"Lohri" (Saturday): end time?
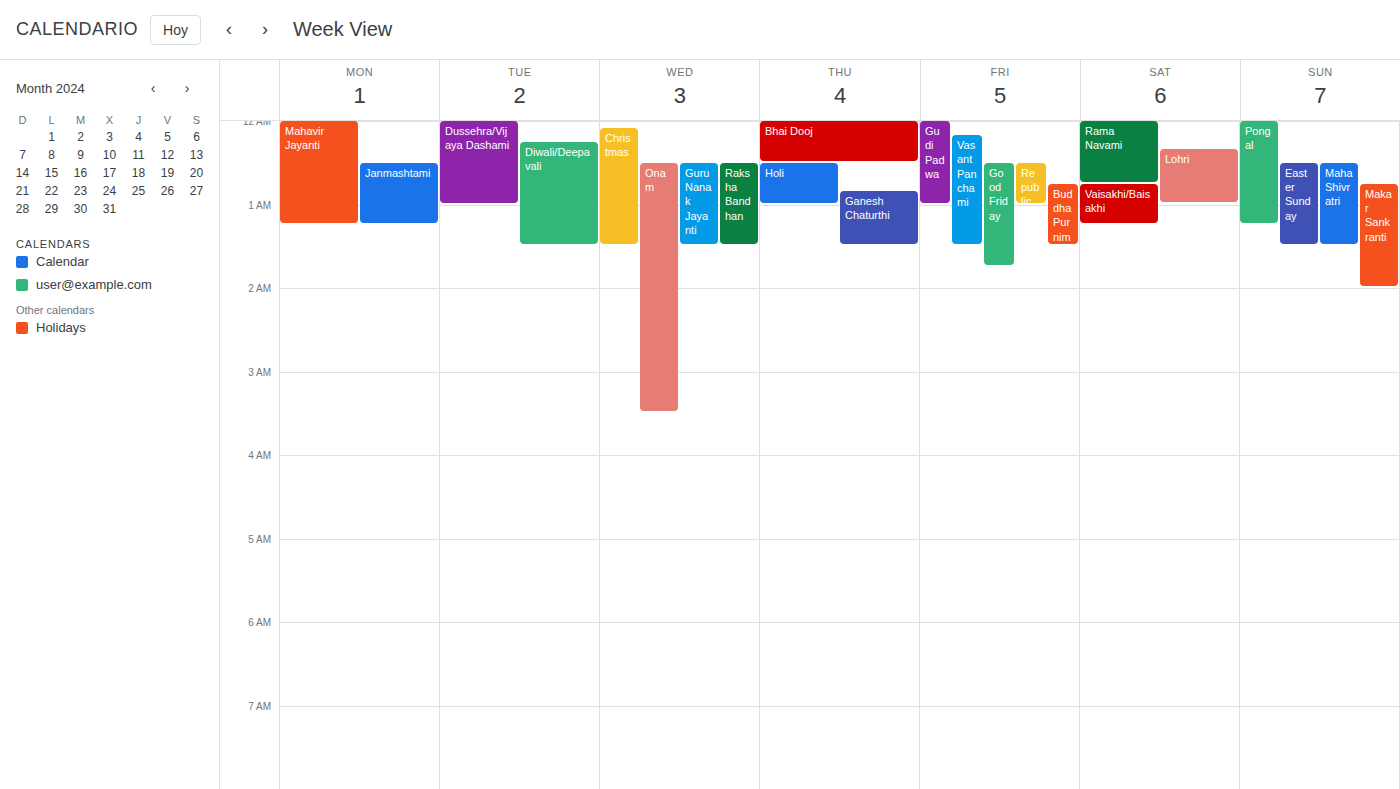
1:00 AM